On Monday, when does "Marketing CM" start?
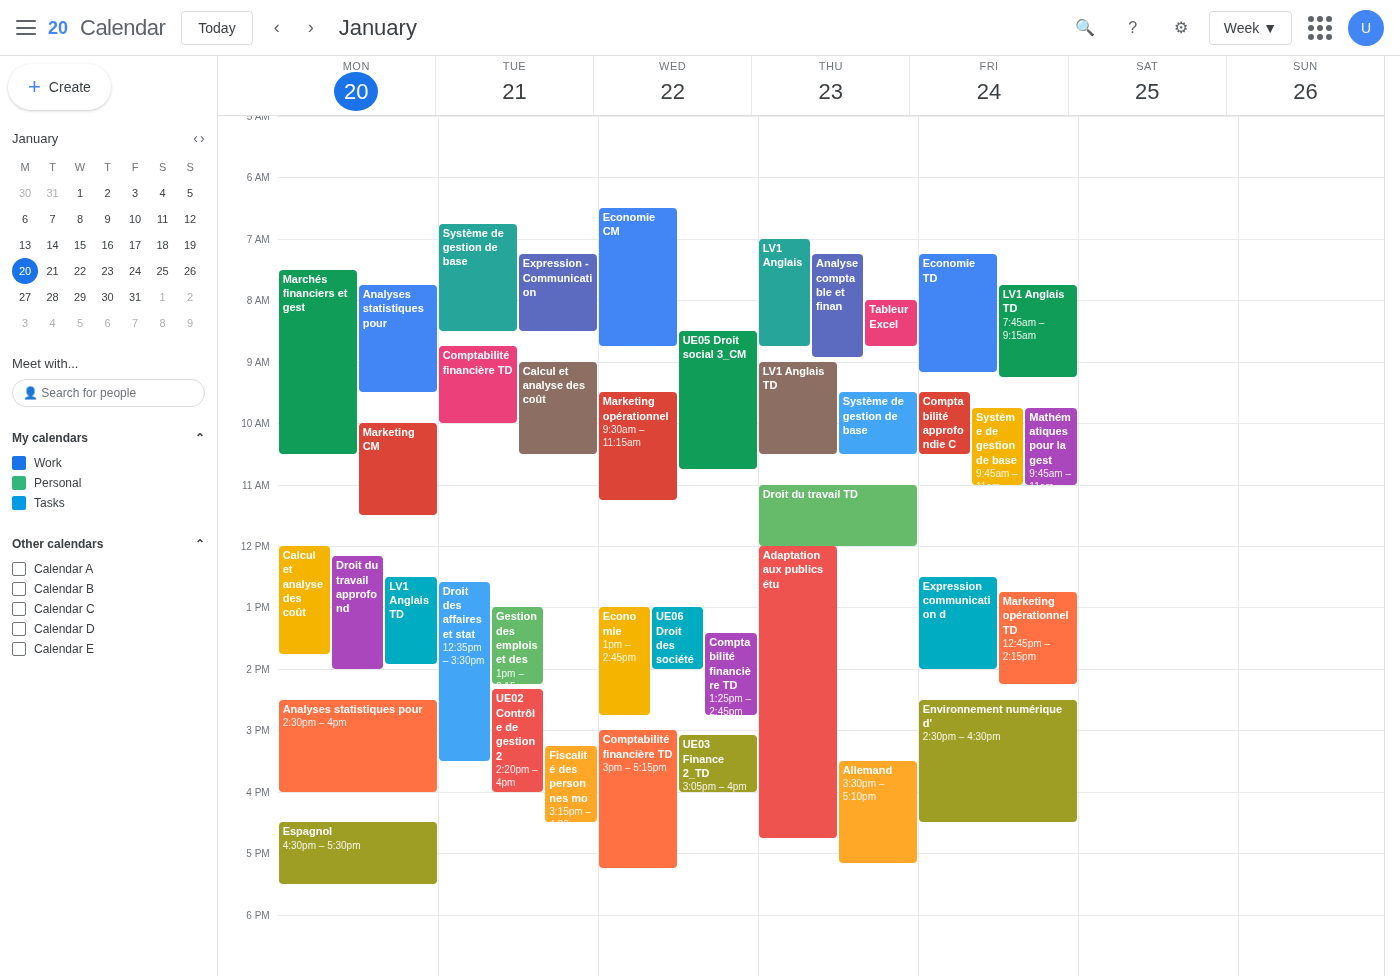
10:00